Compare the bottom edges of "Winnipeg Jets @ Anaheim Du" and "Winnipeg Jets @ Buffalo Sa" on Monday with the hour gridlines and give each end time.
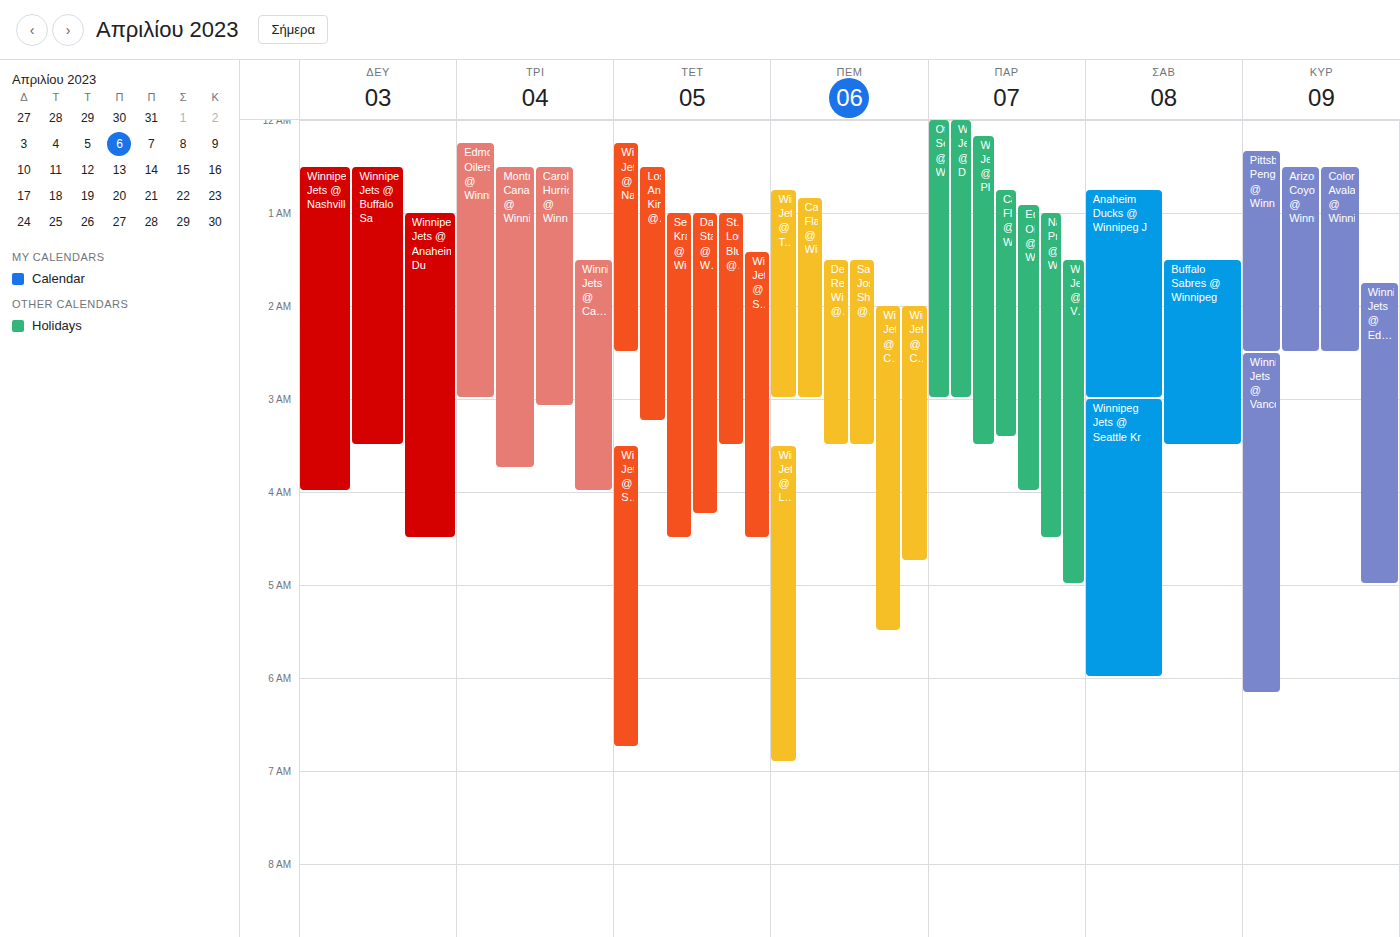
"Winnipeg Jets @ Anaheim Du": 04:30, halfway between the 04:00 and 05:00 lines. "Winnipeg Jets @ Buffalo Sa": 03:30, halfway between the 03:00 and 04:00 lines.